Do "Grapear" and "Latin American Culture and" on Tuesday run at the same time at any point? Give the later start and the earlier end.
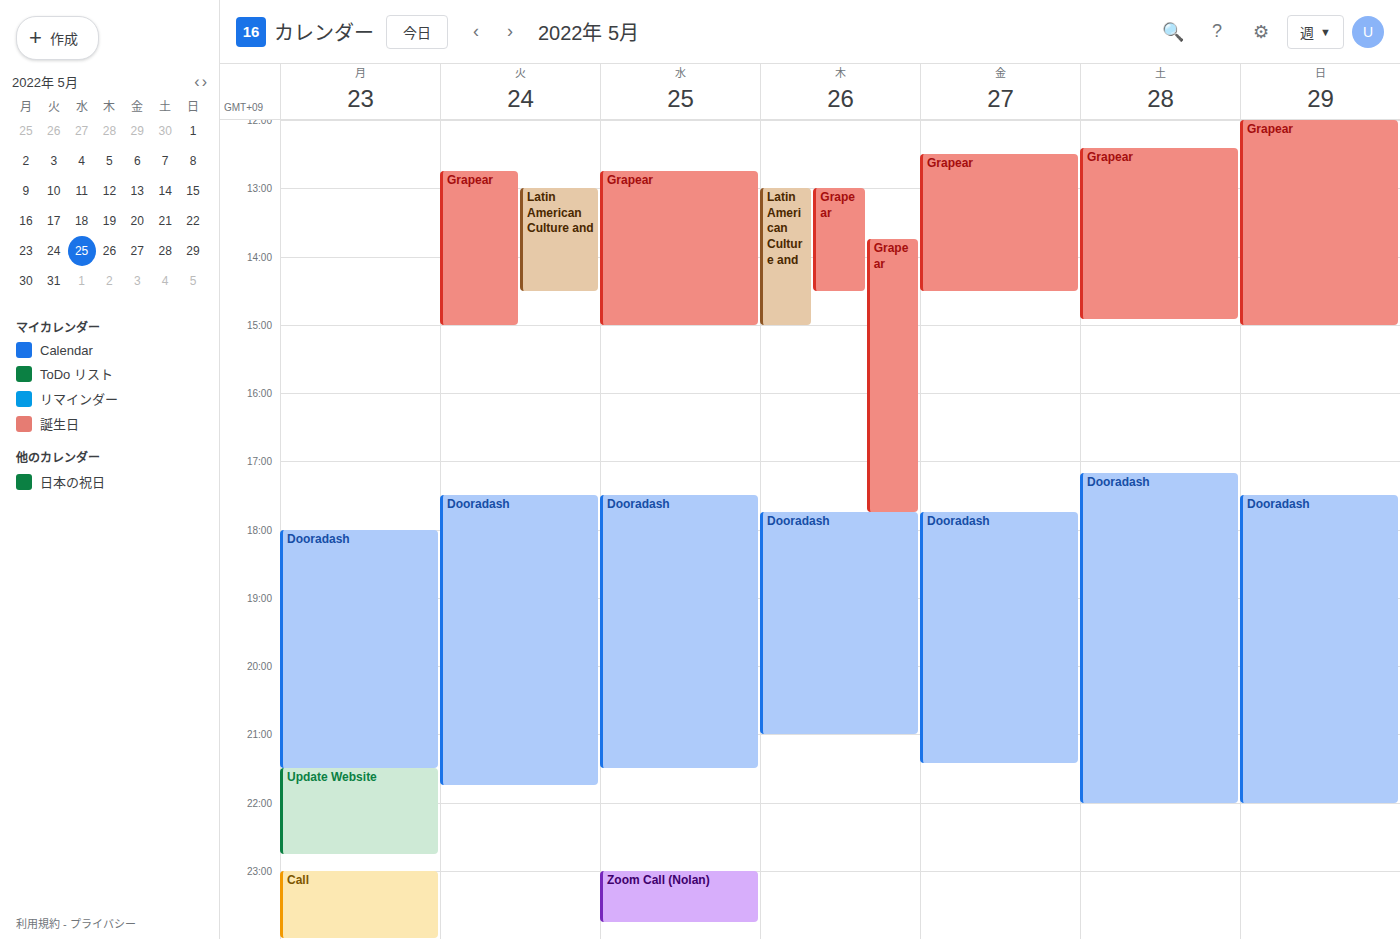
"Latin American Culture and" runs 1:00 PM to 2:30 PM, inside "Grapear" -- they overlap.